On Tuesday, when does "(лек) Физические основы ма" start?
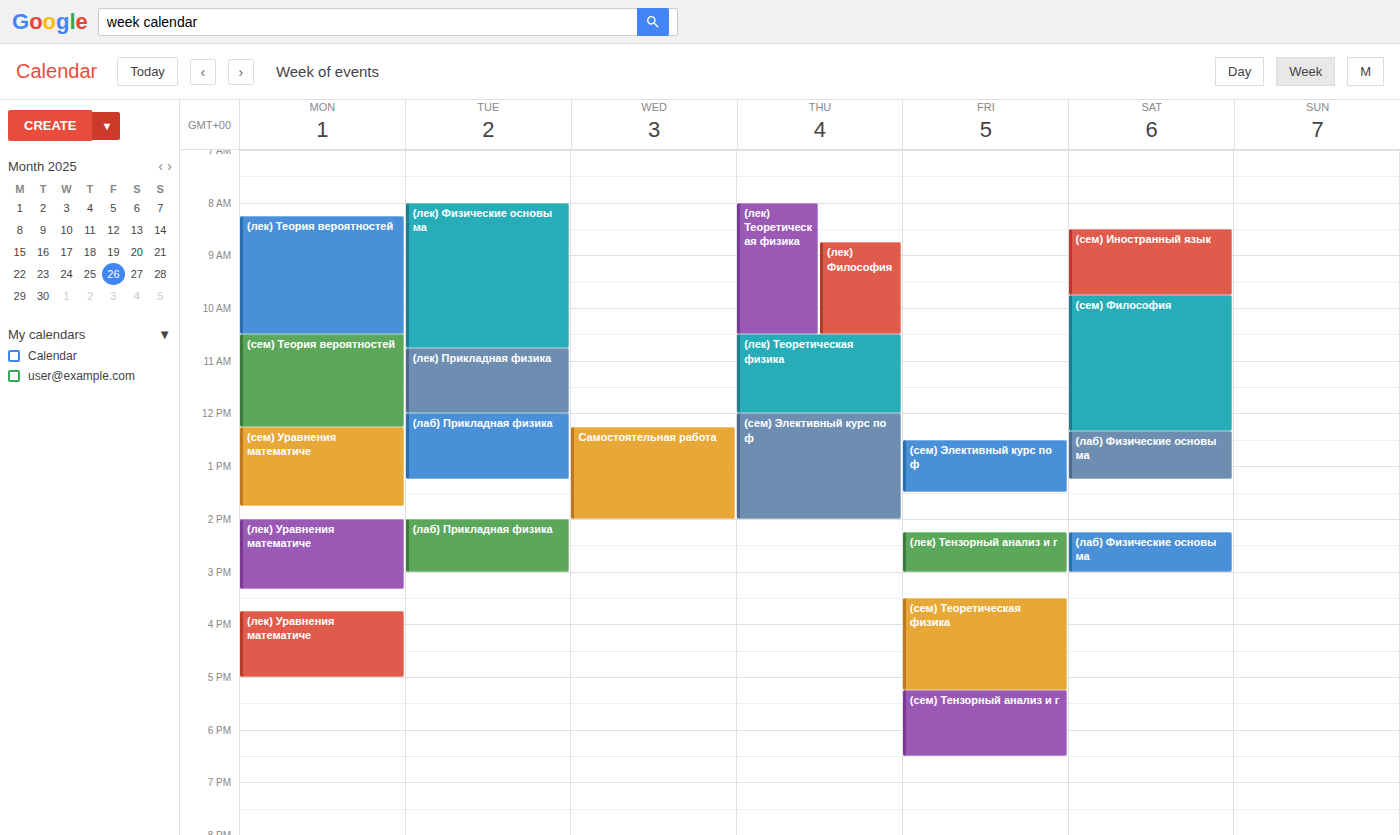
8:00 AM